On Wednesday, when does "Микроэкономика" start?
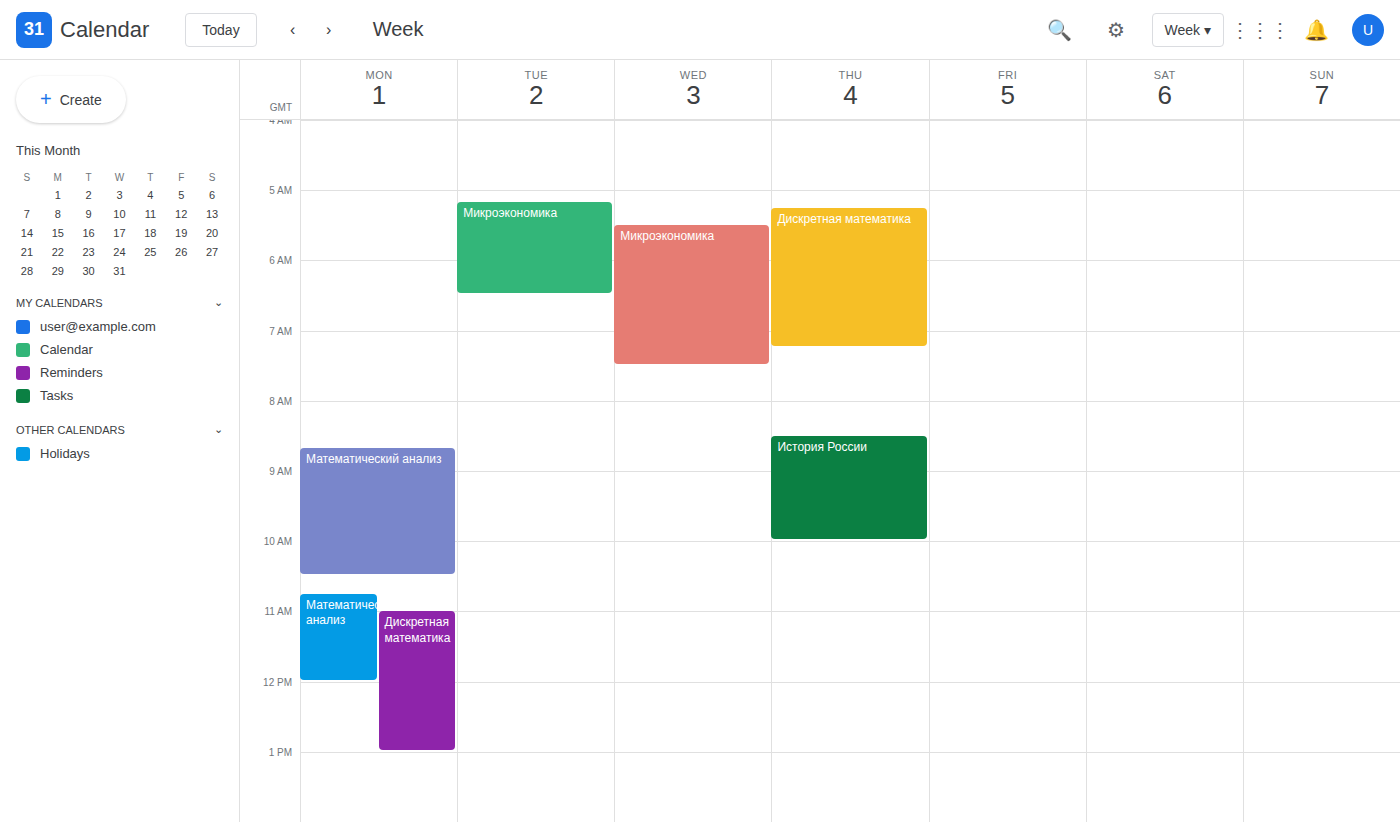
5:30 AM